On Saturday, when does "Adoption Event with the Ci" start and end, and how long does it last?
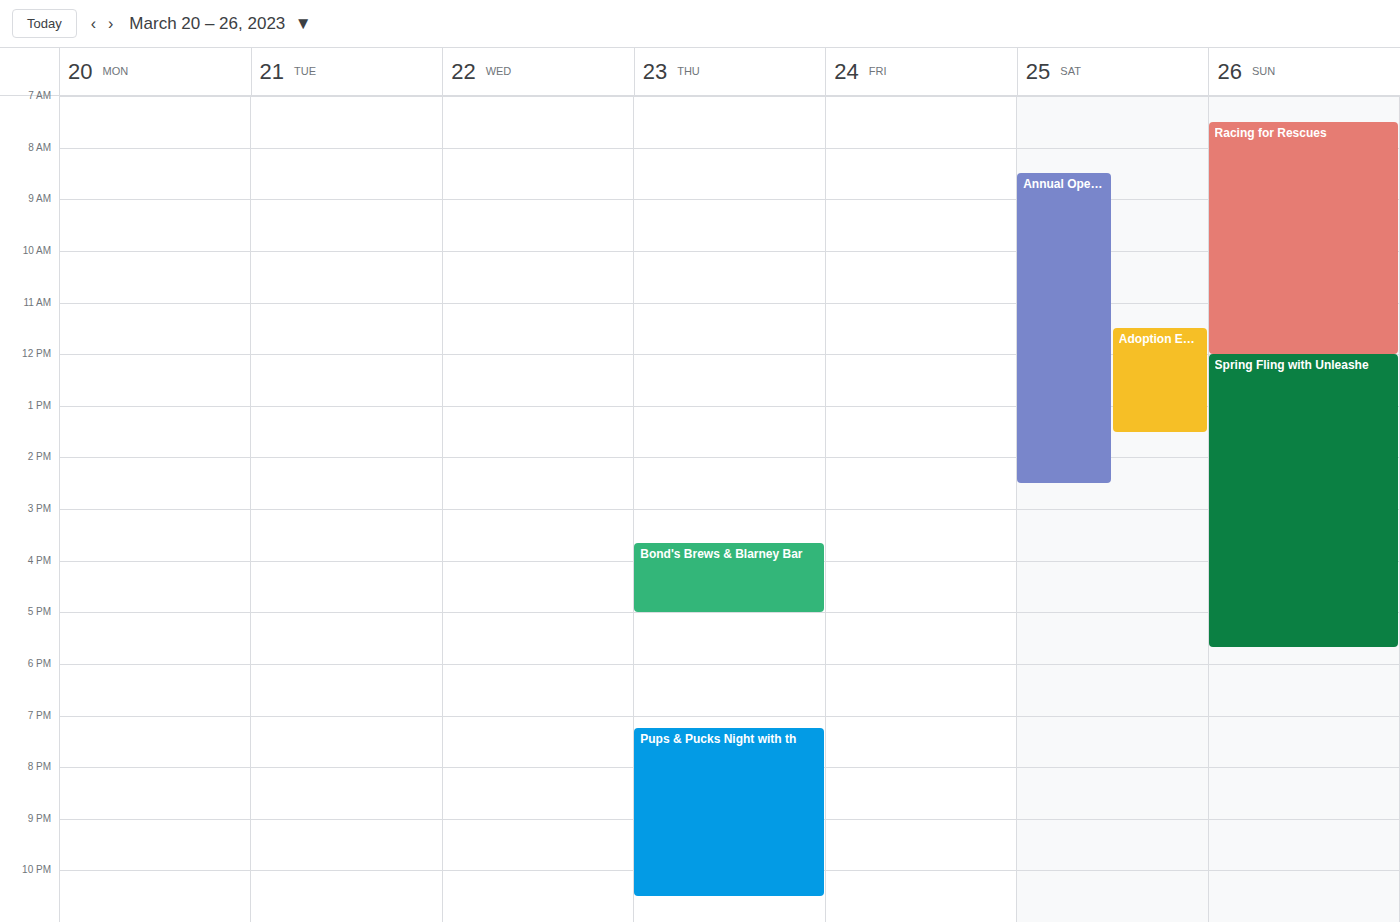
11:30 AM to 1:30 PM, 2 hours